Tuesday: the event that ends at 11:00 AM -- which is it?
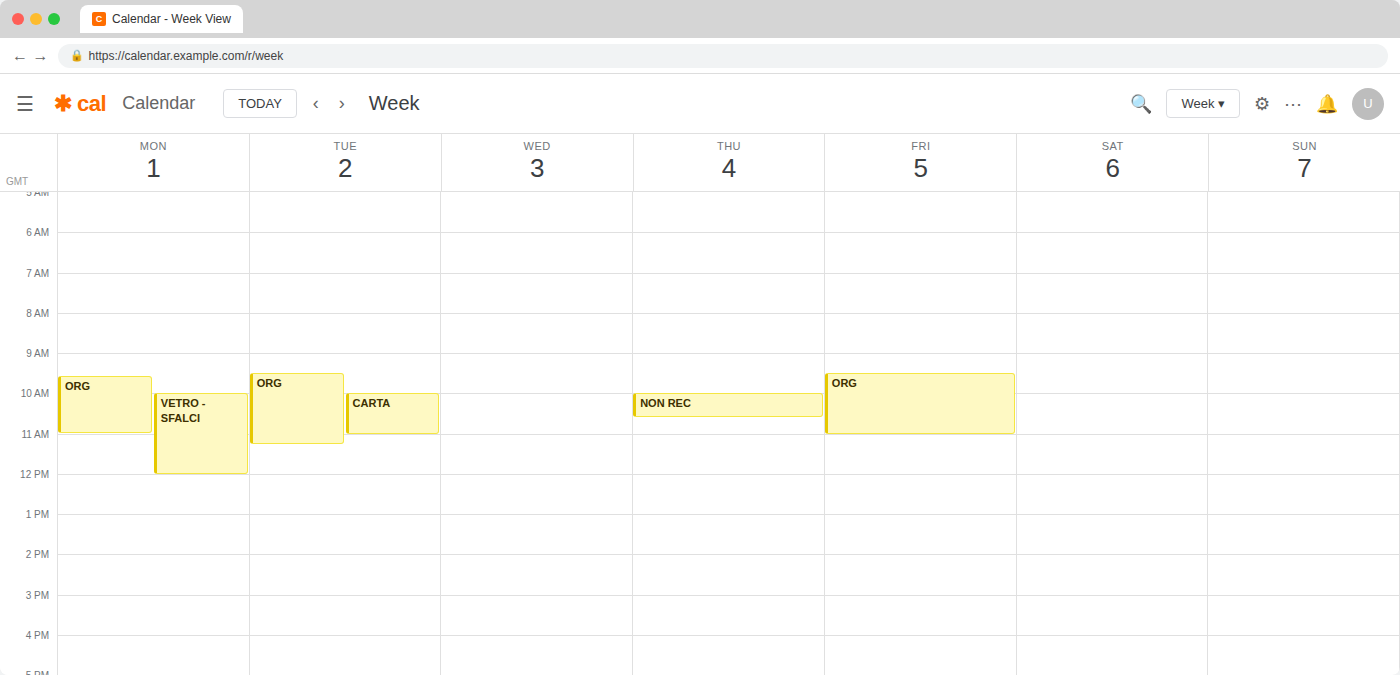
"CARTA"